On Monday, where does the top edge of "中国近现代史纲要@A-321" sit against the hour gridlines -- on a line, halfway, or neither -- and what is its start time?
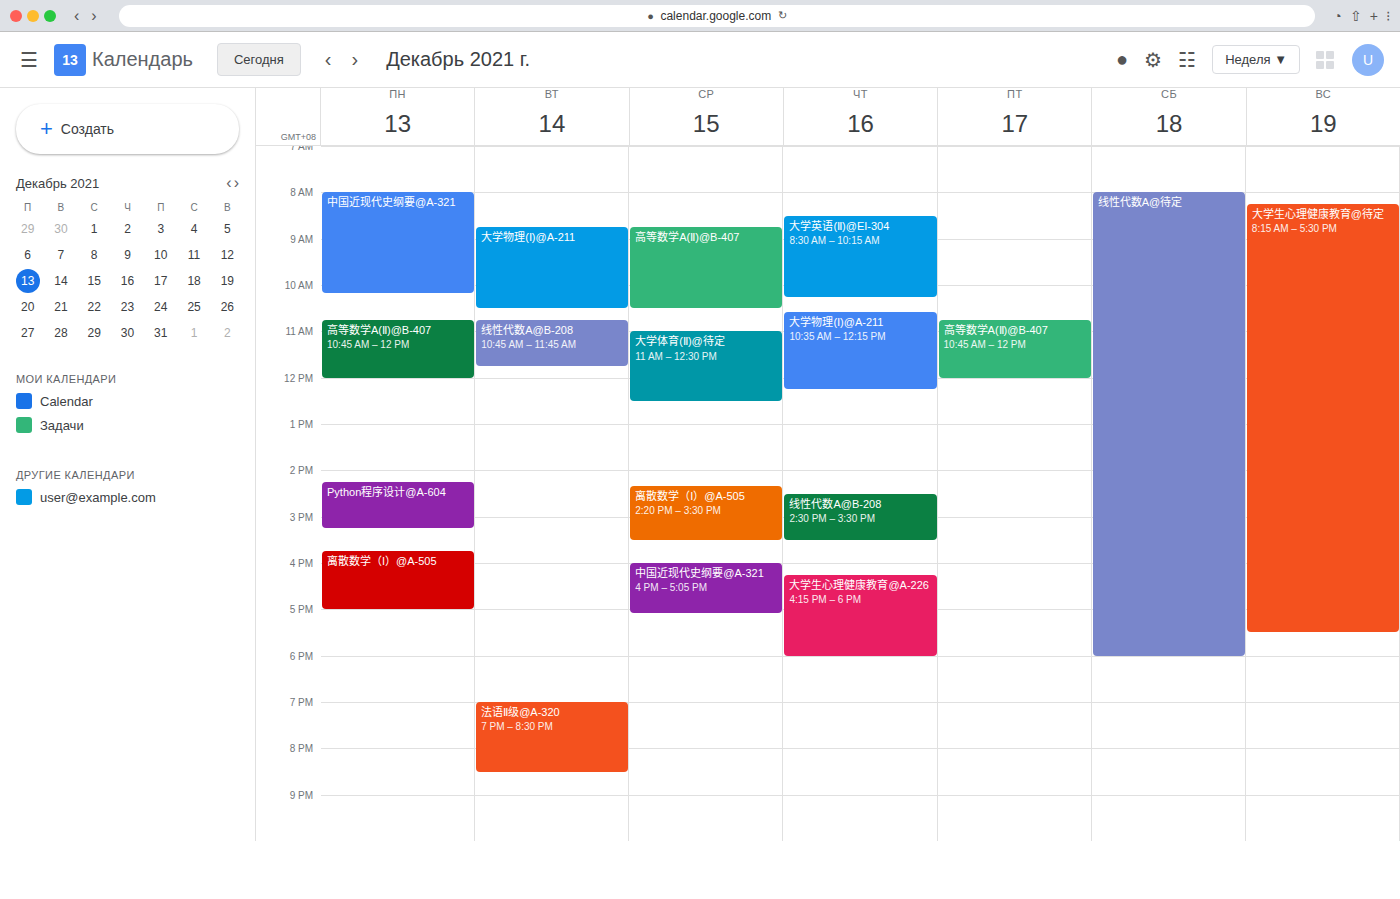
08:00 -- exactly on the 08:00 line.